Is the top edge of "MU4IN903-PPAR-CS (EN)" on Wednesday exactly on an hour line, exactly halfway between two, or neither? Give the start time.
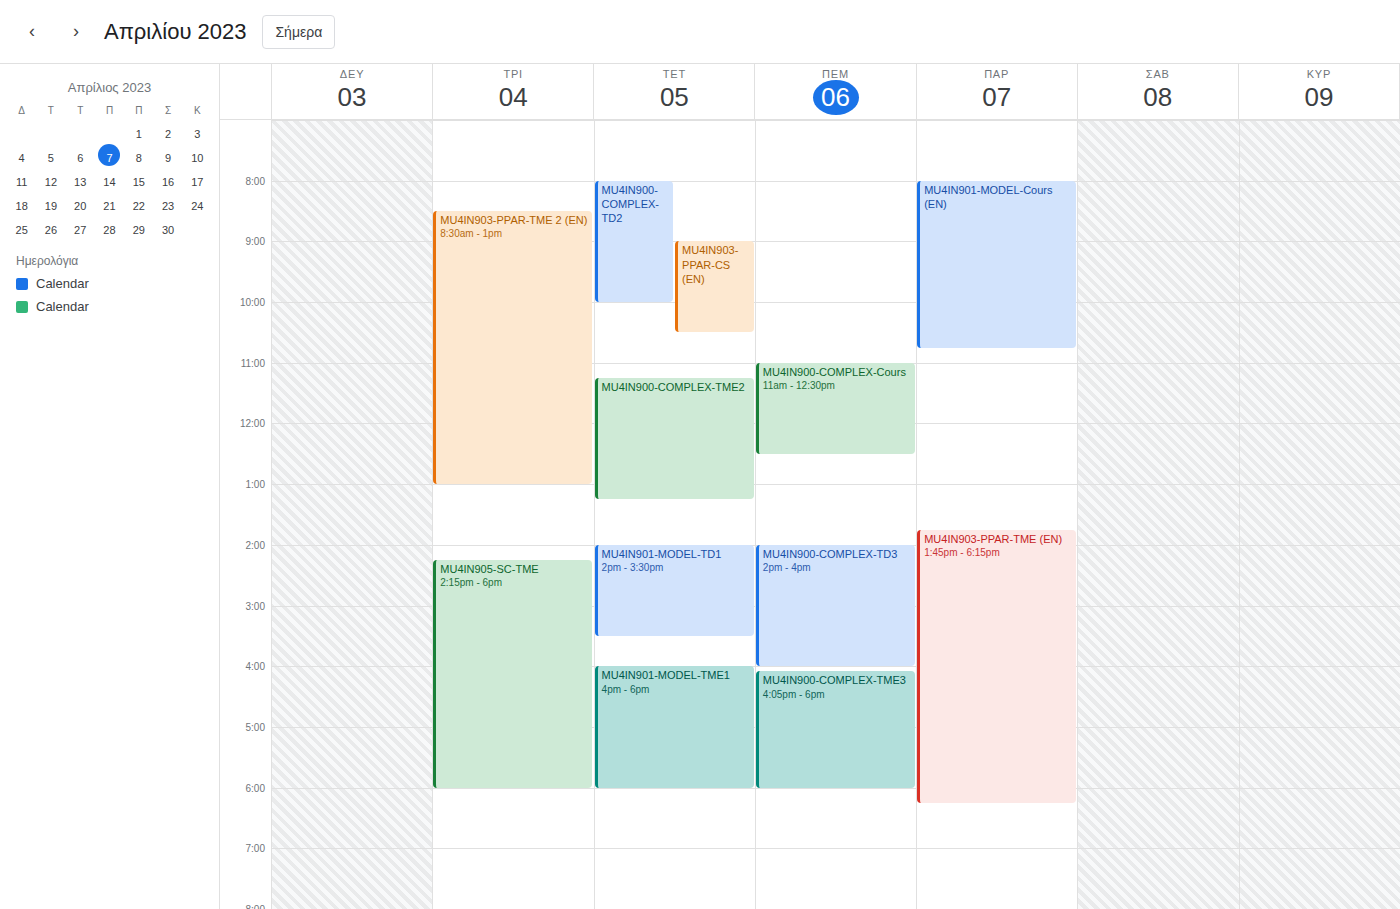
9:00 AM -- exactly on the 9 AM line.